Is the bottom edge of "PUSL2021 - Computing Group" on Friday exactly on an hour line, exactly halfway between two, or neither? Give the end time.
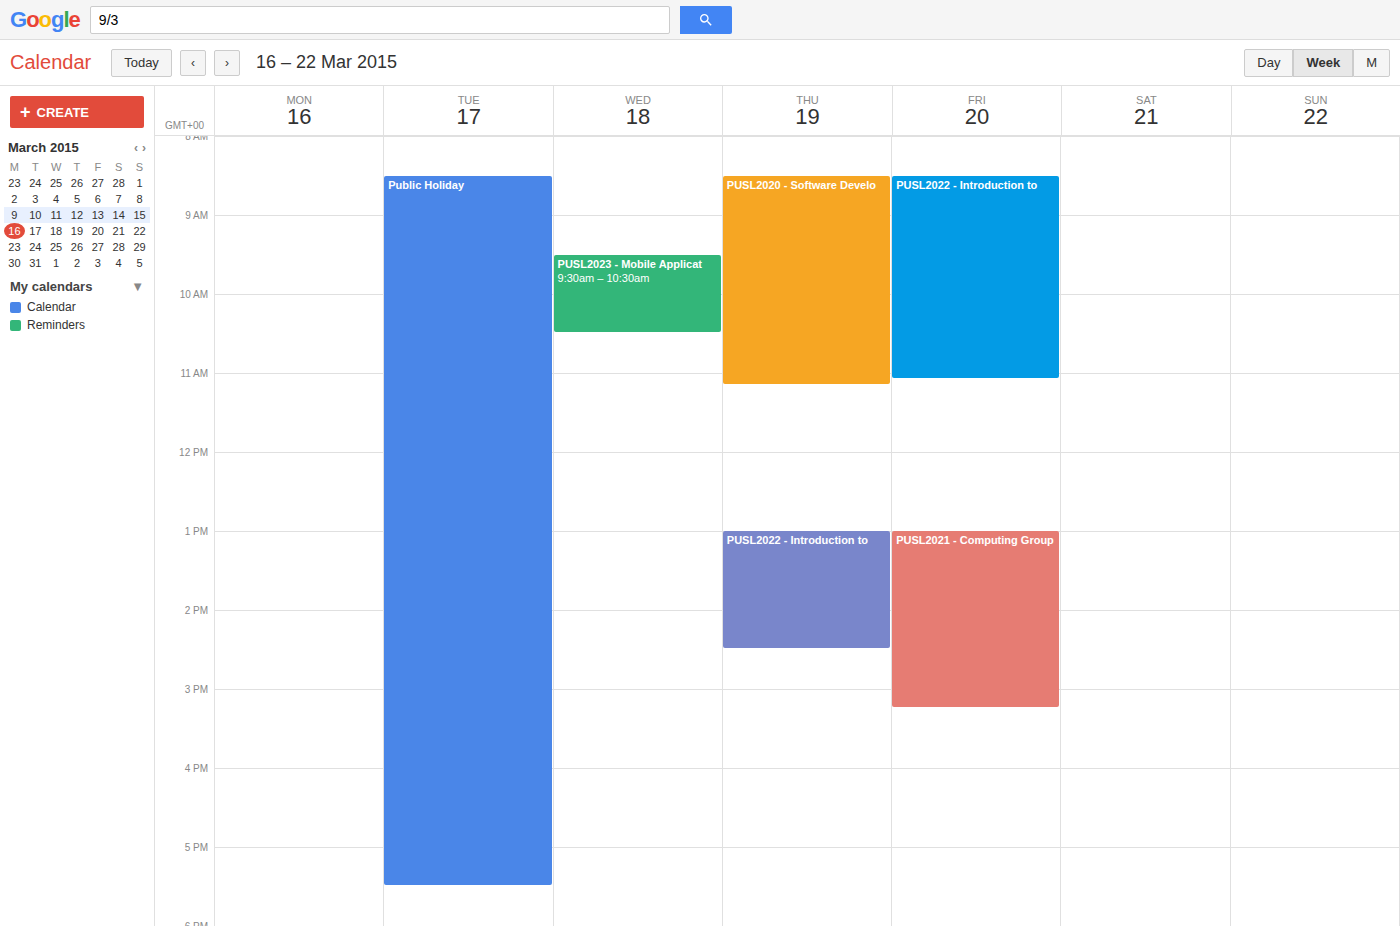
3:15 PM -- neither: a quarter of the way from the 3 PM line to the 4 PM line.